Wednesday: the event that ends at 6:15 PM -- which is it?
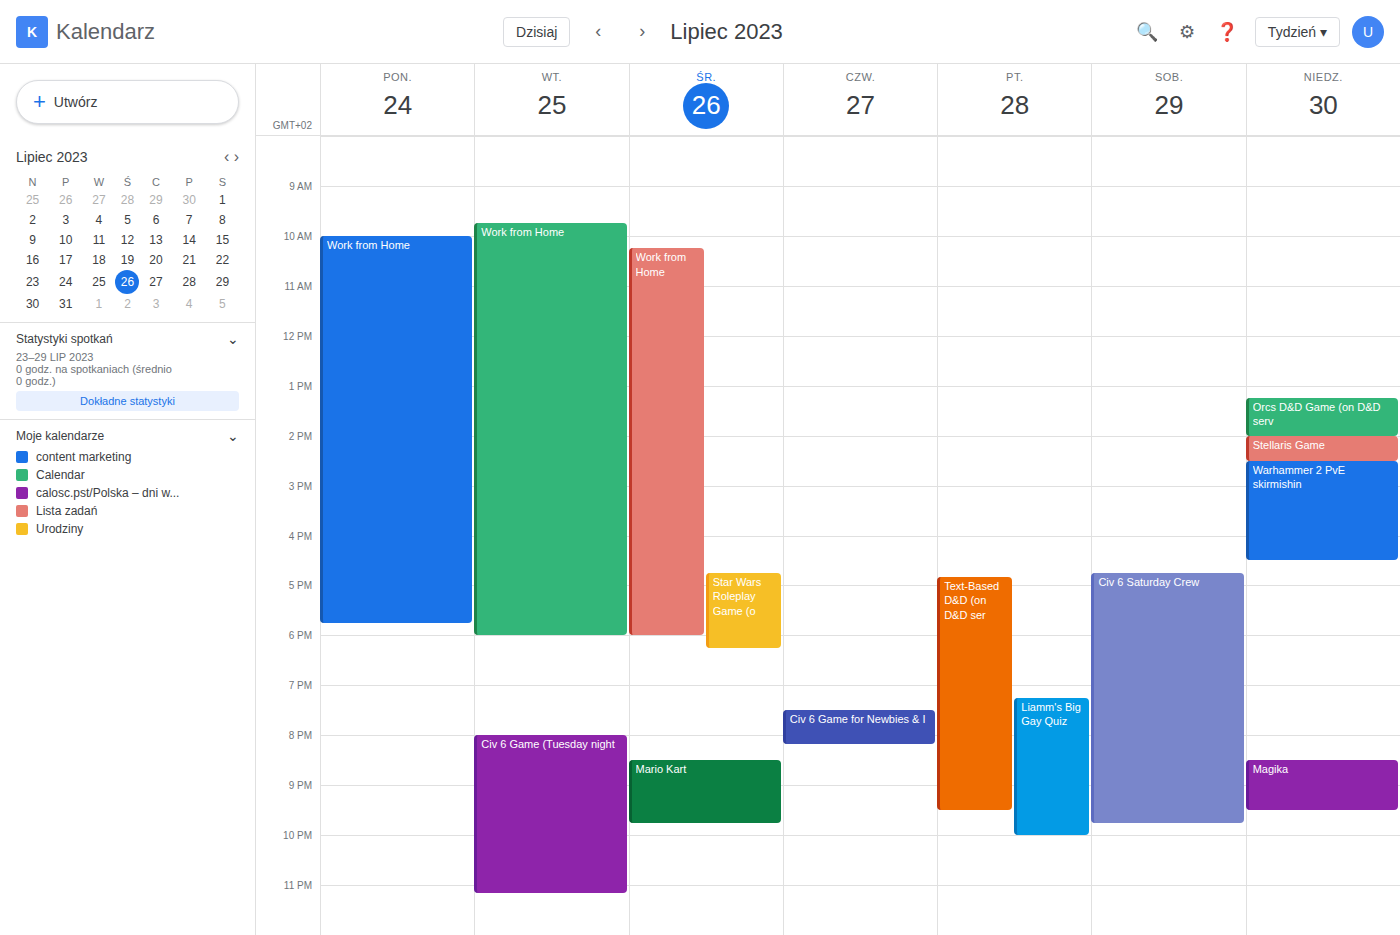
"Star Wars Roleplay Game (o"